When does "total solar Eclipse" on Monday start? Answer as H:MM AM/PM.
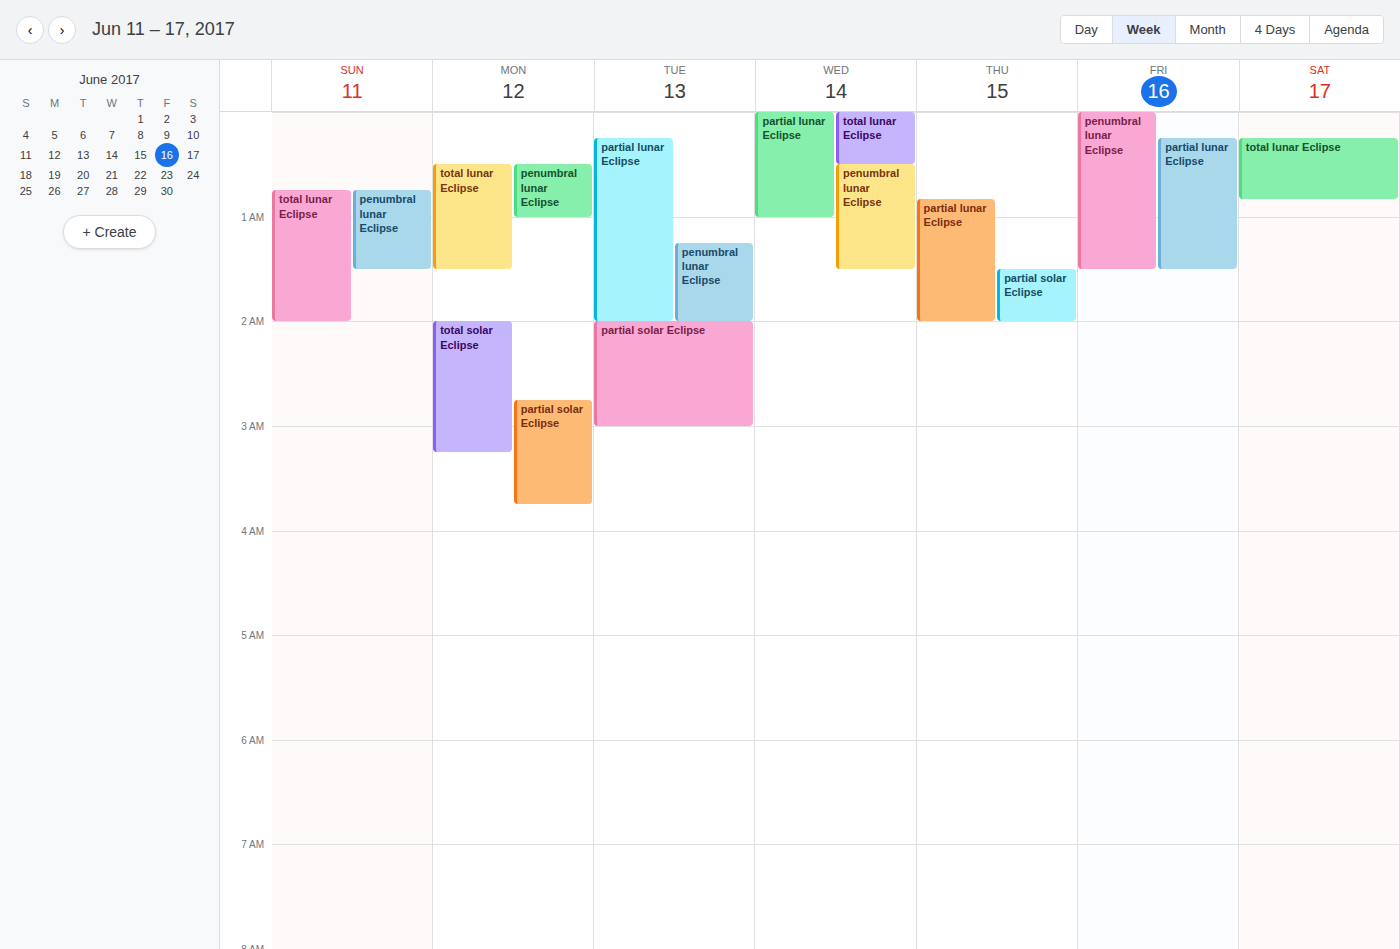
2:00 AM